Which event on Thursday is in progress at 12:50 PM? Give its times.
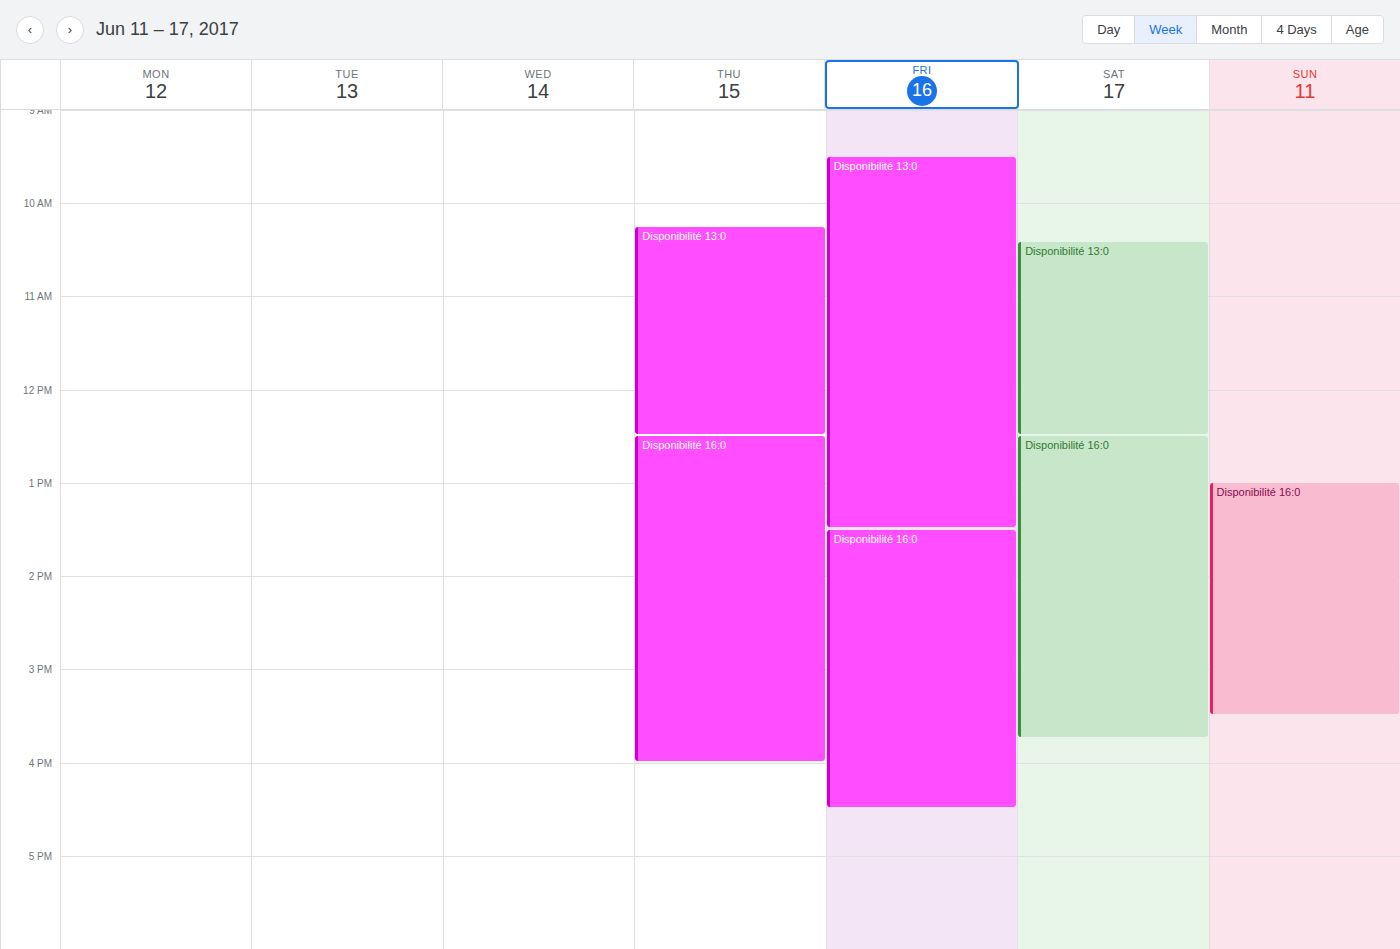
"Disponibilité 16:0", 12:30 PM to 4:00 PM